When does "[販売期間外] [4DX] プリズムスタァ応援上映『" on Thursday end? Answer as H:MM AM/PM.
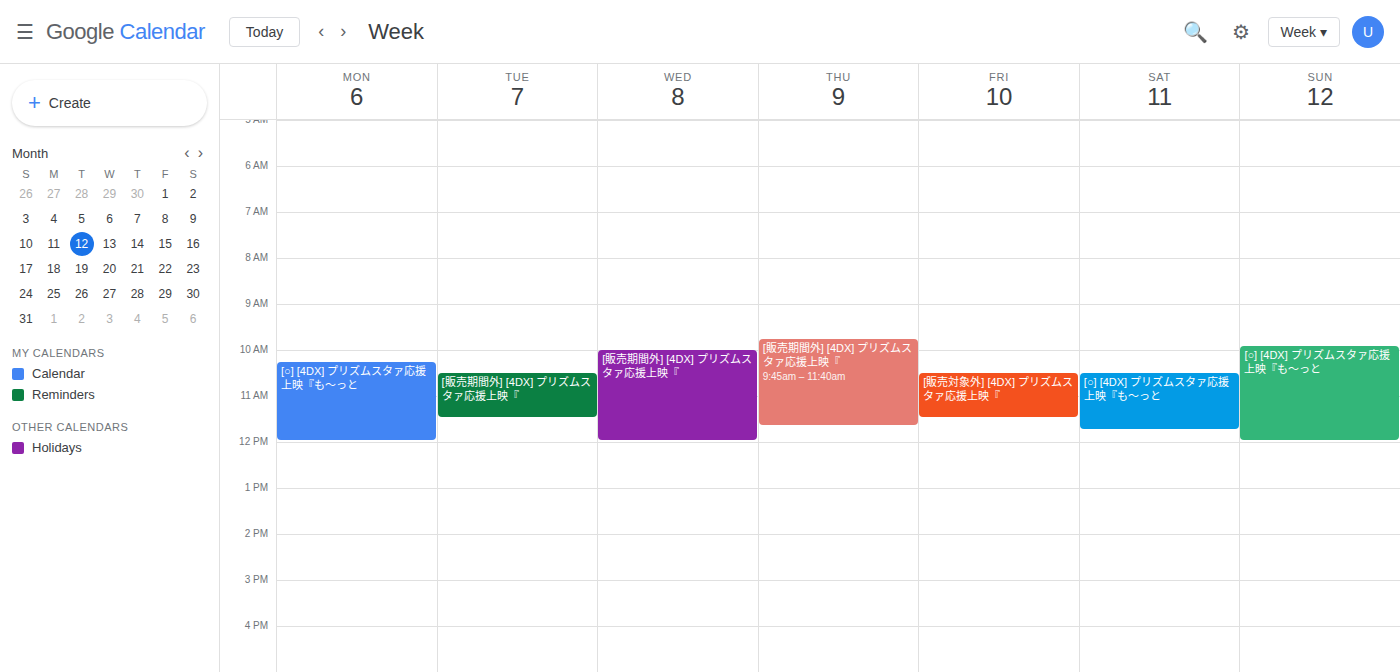
11:40 AM